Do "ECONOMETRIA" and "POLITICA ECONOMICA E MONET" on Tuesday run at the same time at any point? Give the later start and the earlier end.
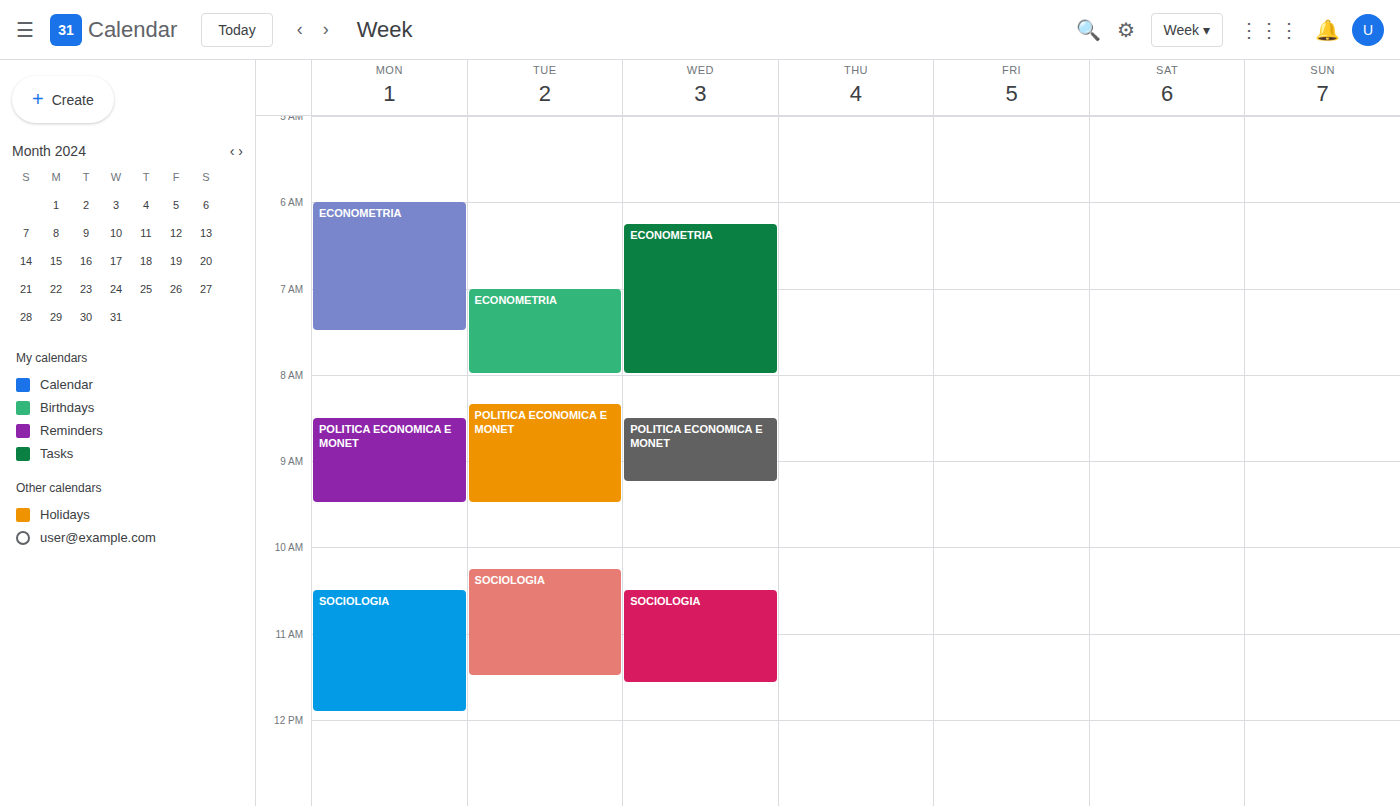
"ECONOMETRIA" ends at 8:00 AM and "POLITICA ECONOMICA E MONET" starts at 8:20 AM -- no overlap.